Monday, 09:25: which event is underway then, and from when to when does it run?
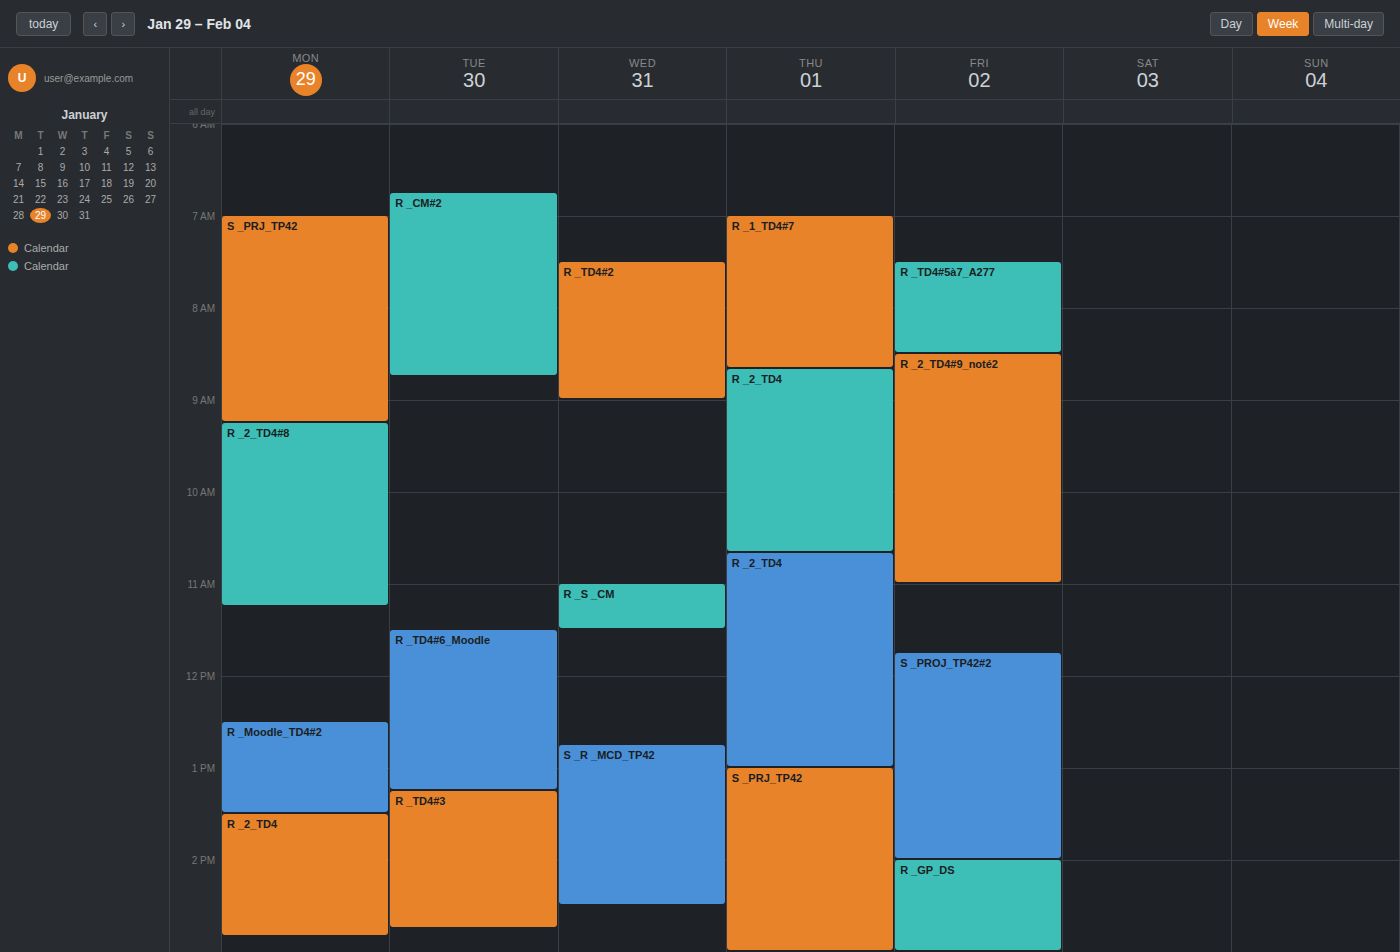
"R _2_TD4#8", 09:15 to 11:15